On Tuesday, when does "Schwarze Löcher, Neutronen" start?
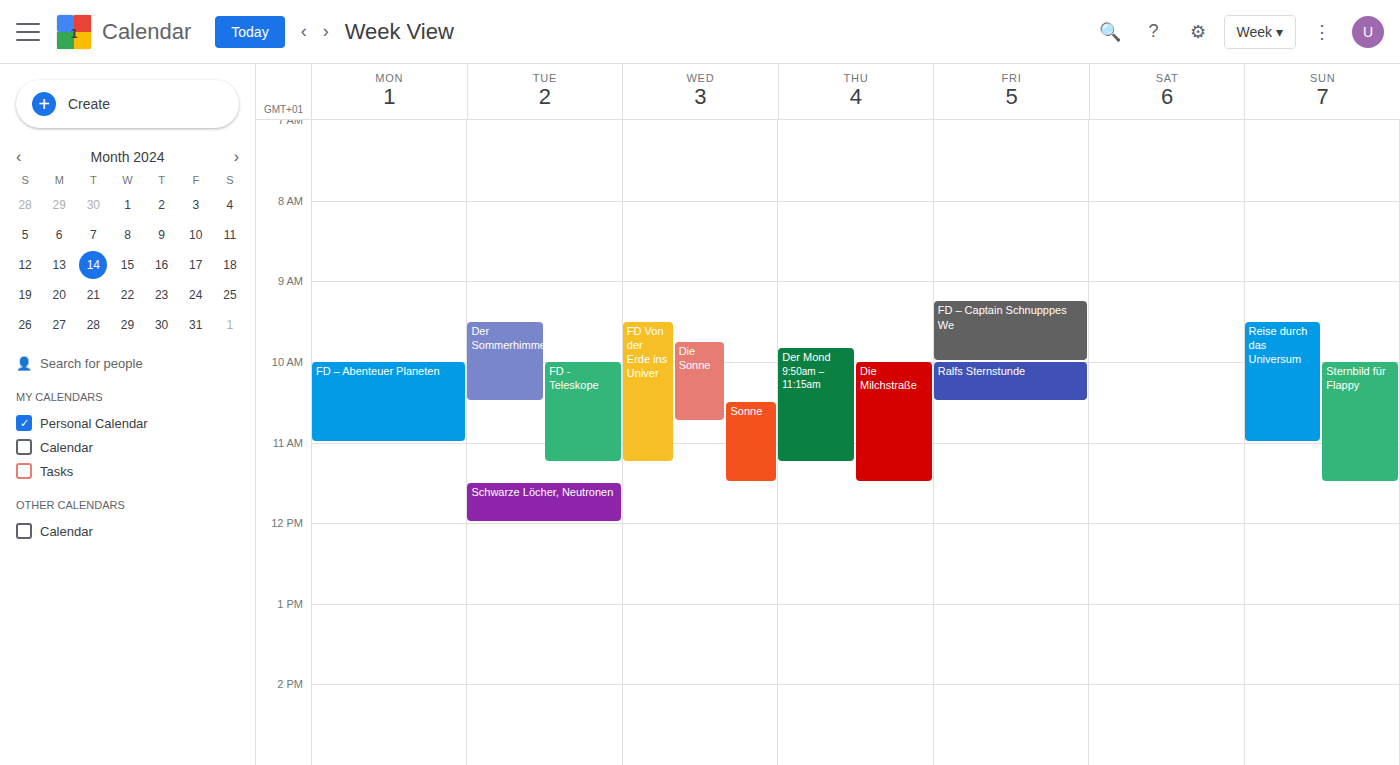
11:30 AM